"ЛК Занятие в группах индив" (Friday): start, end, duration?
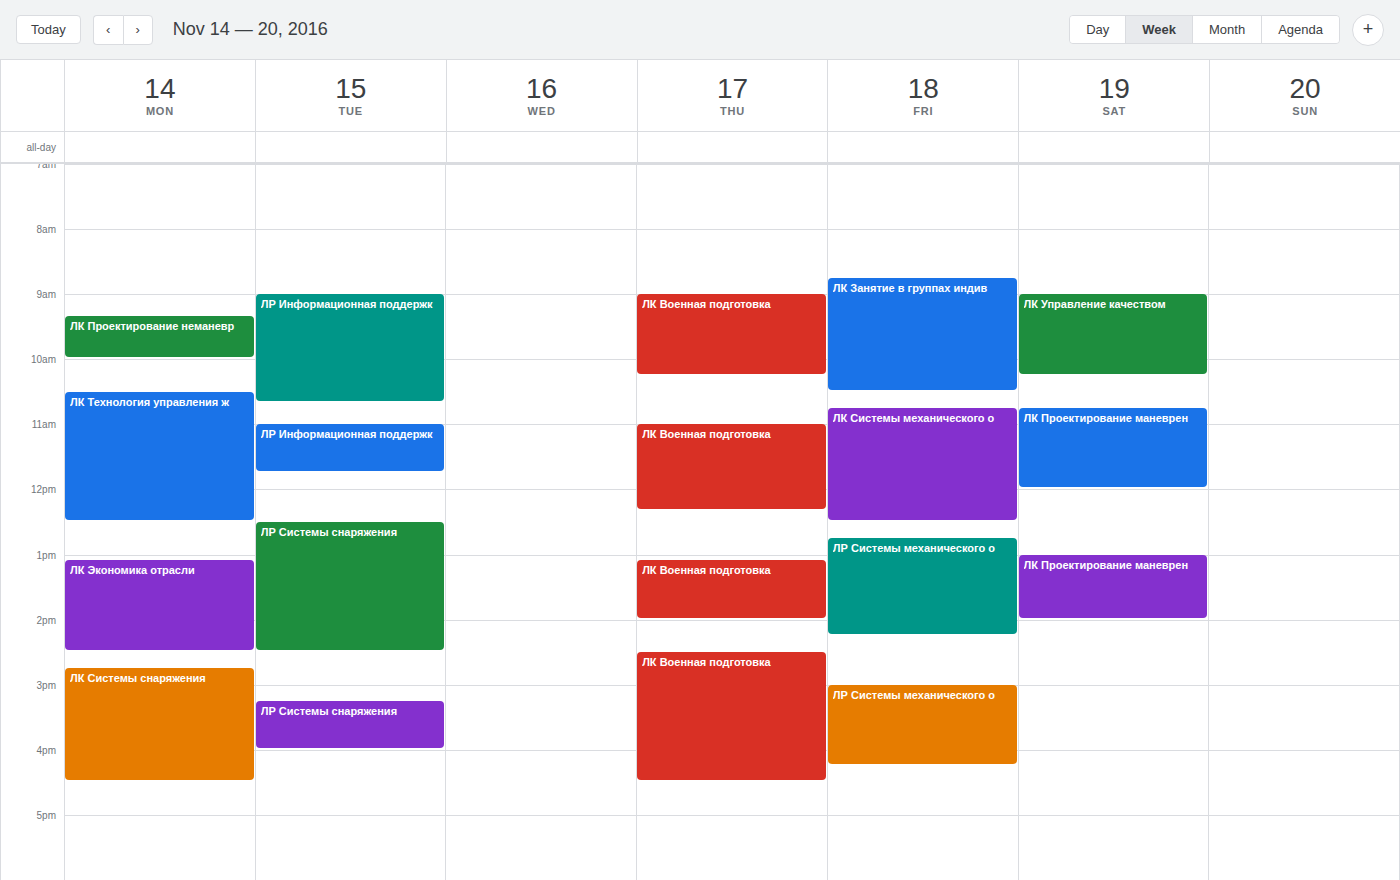
8:45 AM to 10:30 AM, 1 hour 45 minutes